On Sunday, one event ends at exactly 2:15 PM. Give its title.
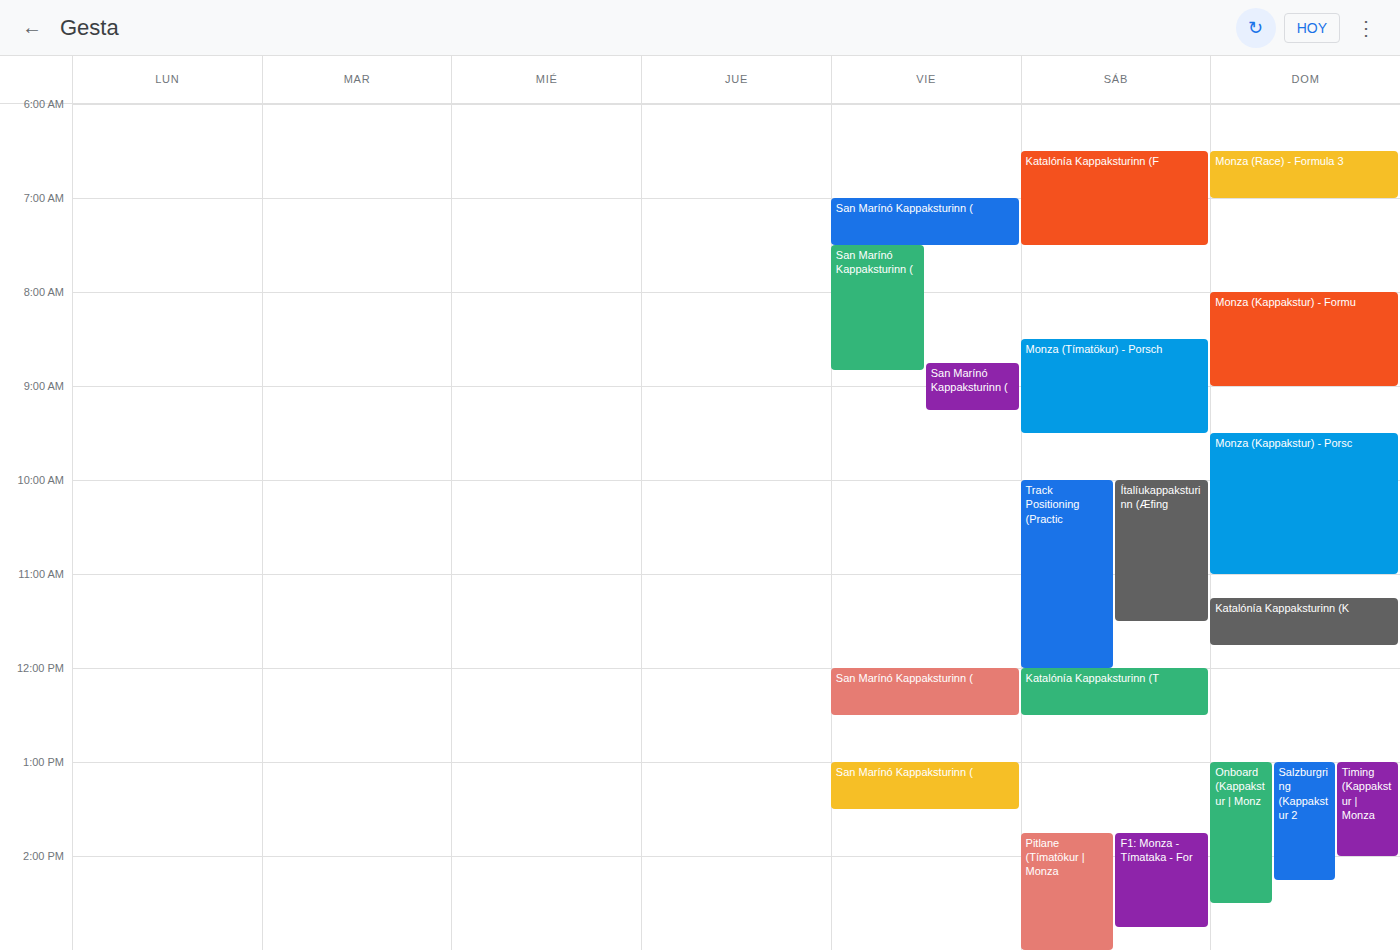
"Salzburgring (Kappakstur 2"